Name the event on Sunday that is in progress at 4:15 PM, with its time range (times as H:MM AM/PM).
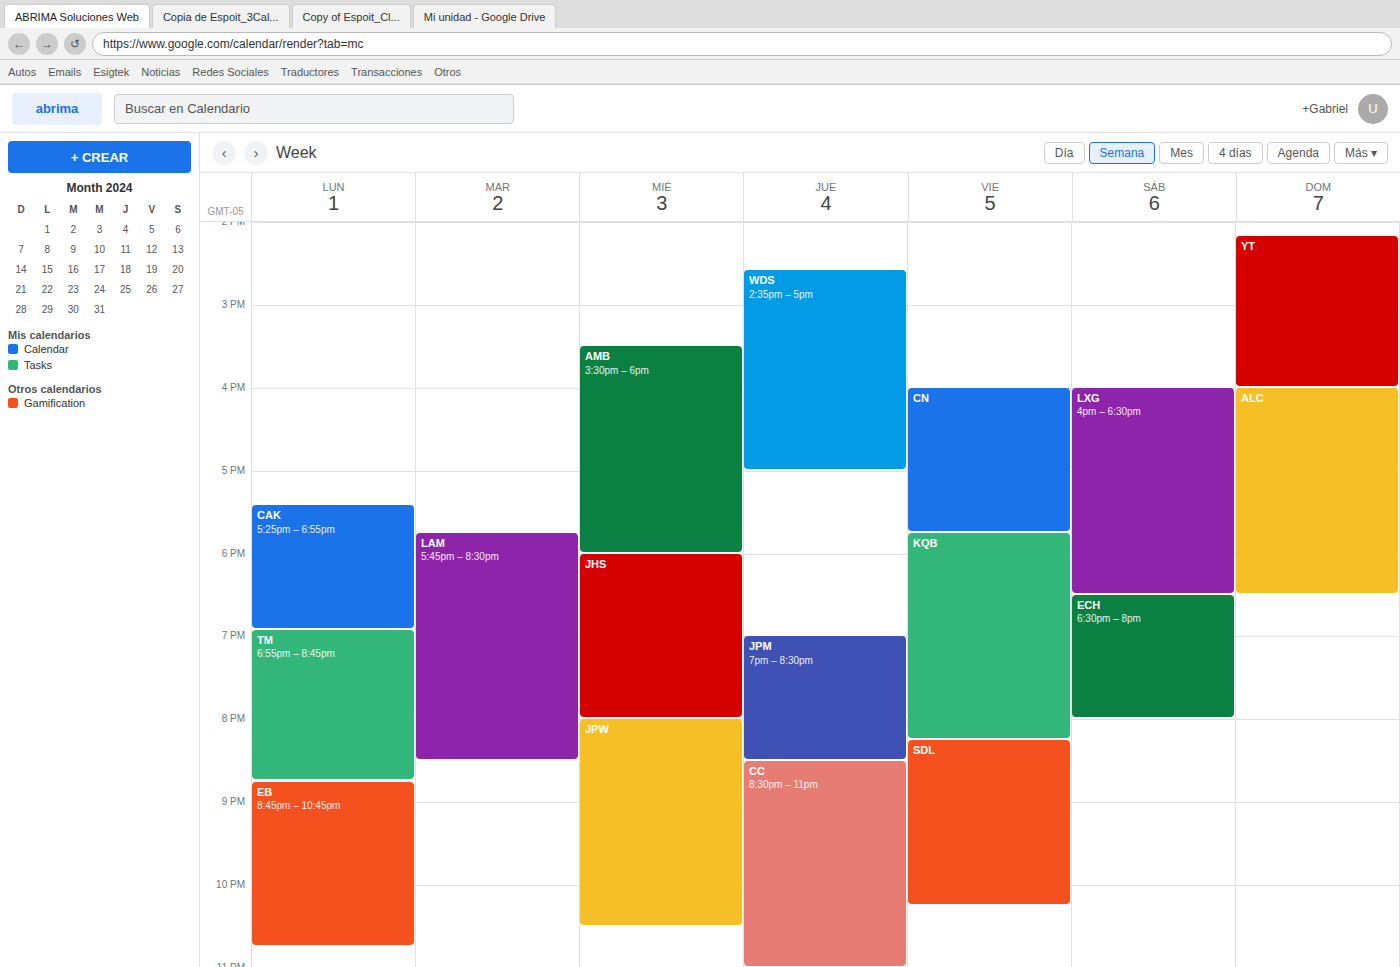
"ALC", 4:00 PM to 6:30 PM